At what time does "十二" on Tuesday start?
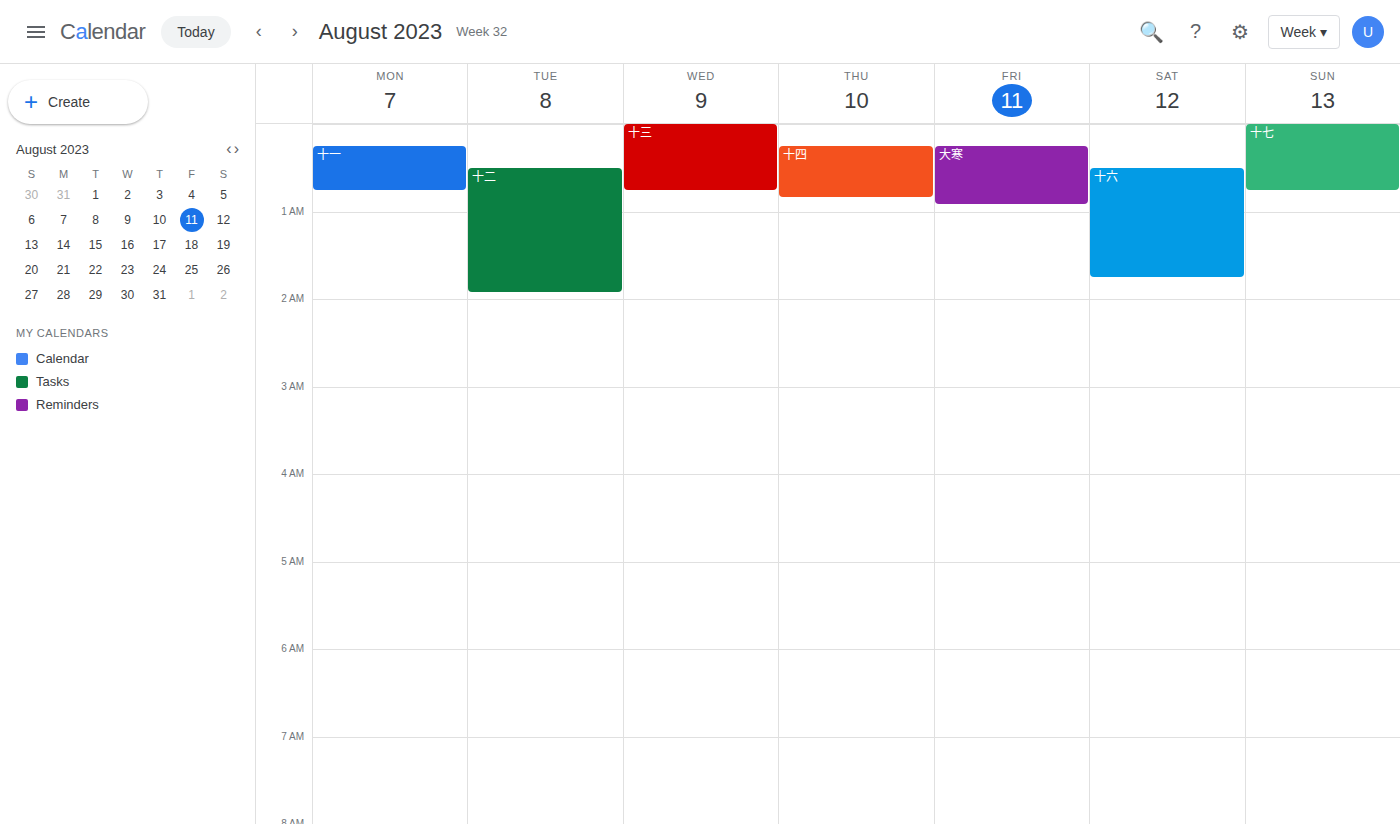
12:30 AM